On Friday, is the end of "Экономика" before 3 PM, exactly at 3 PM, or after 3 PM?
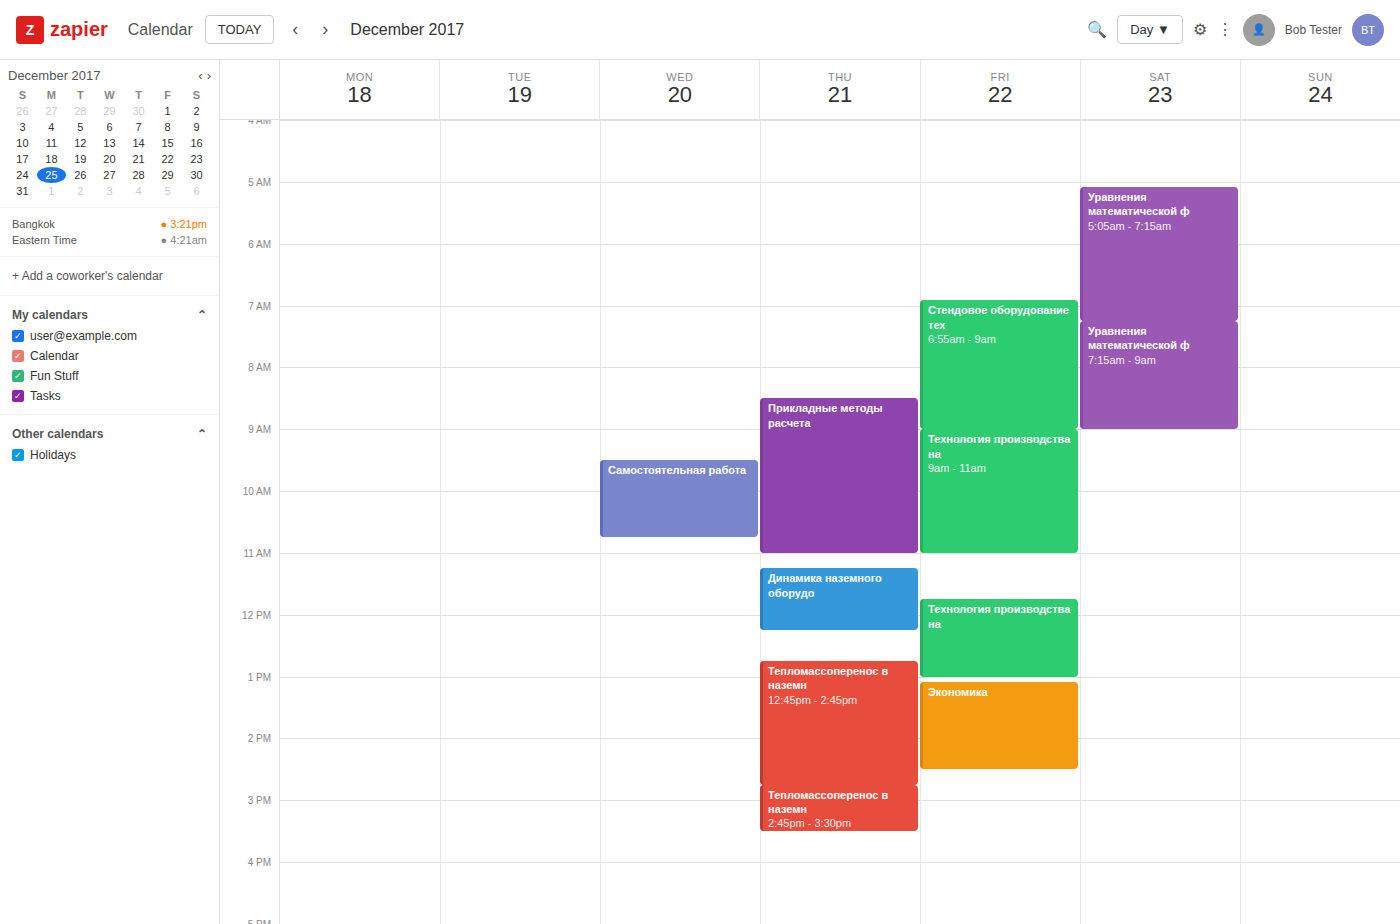
2:30 PM -- before 3 PM, 30 minutes above the 3 PM line.